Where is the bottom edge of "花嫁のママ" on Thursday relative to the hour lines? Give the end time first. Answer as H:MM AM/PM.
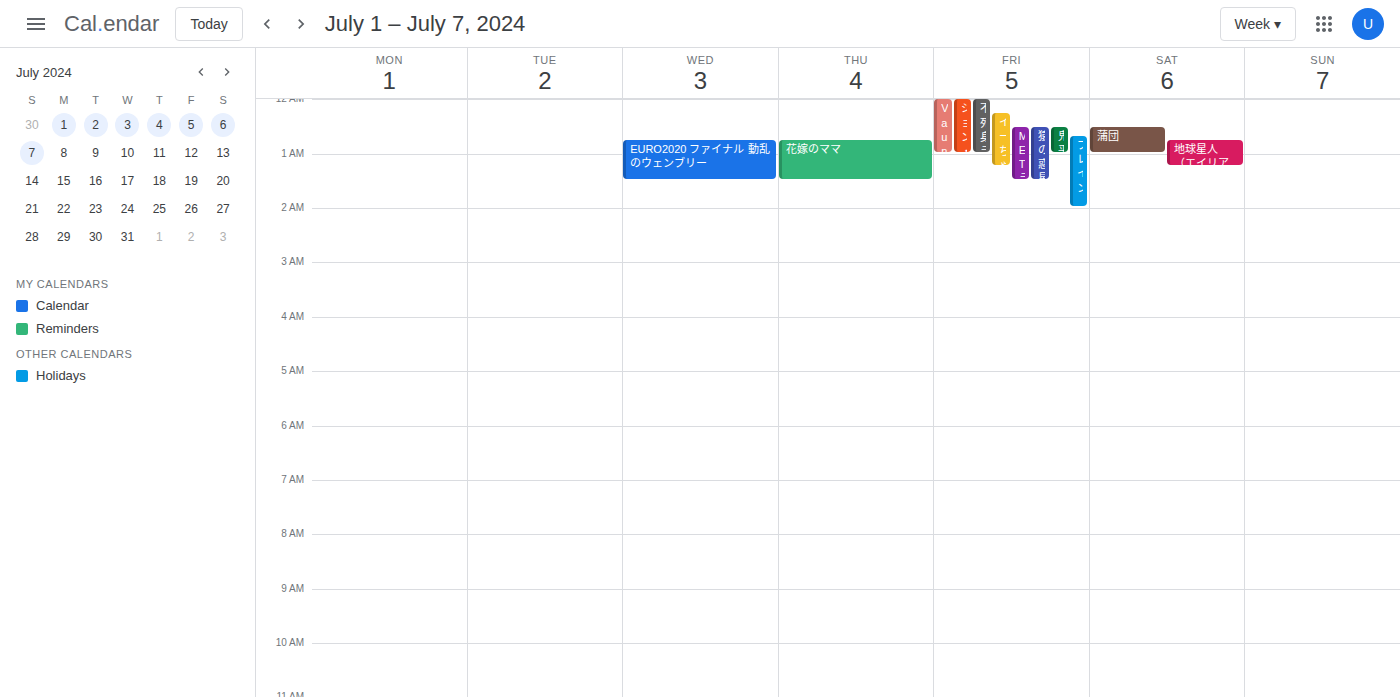
1:30 AM -- halfway between the 1 AM and 2 AM lines.